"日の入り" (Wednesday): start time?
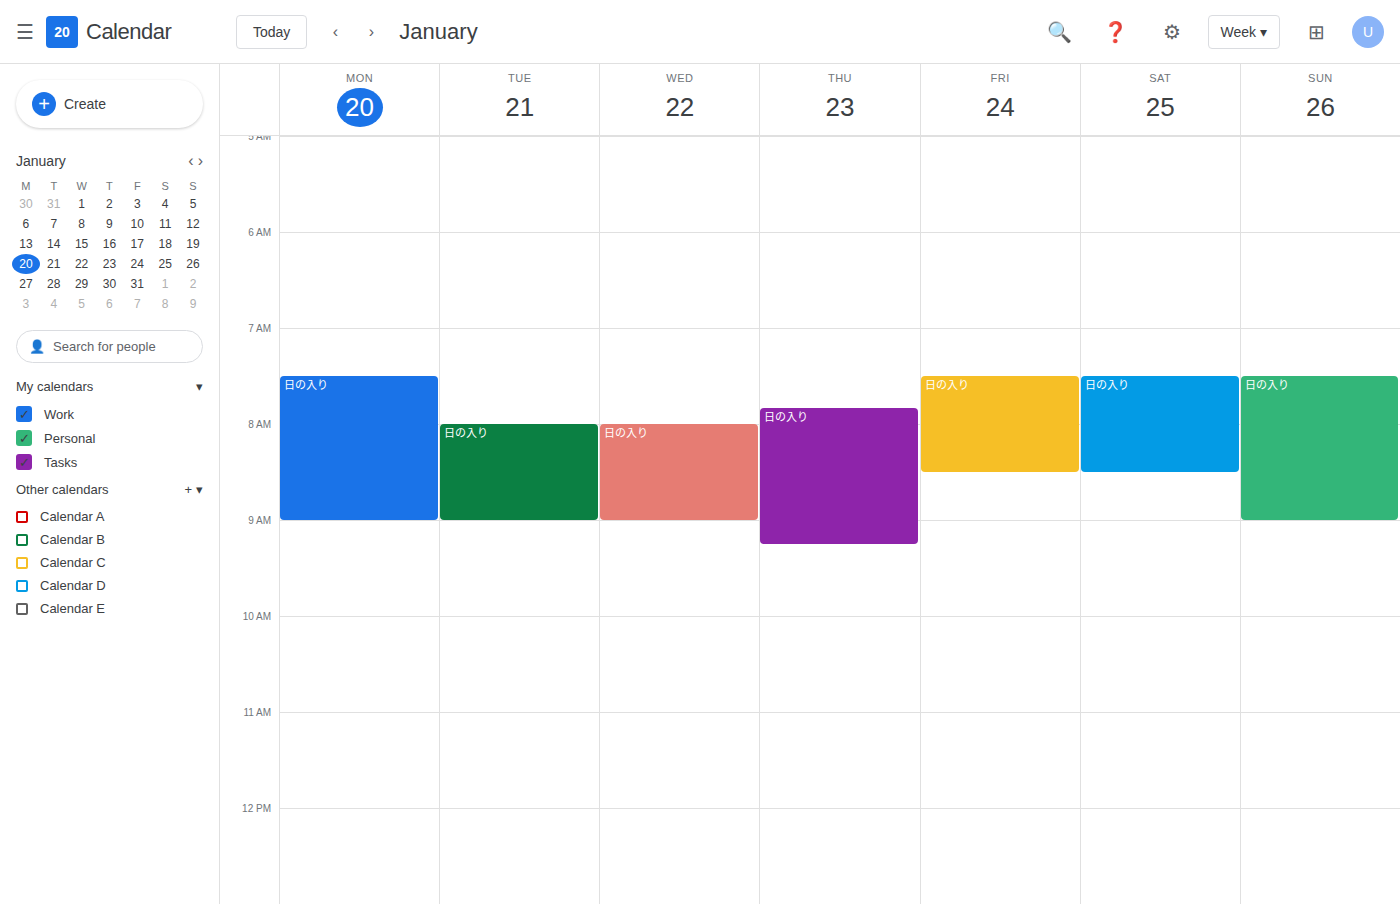
08:00